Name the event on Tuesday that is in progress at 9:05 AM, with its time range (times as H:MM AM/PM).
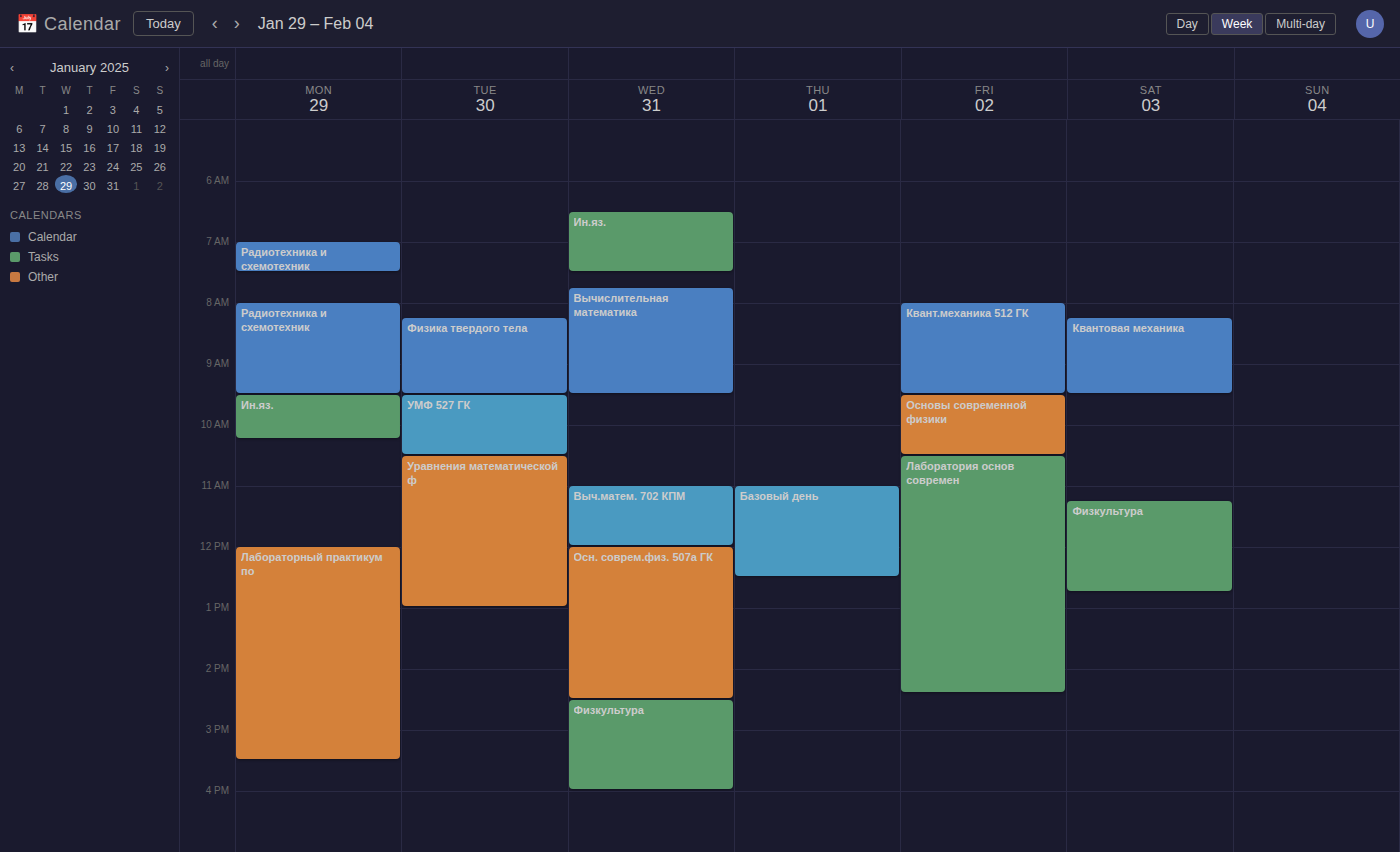
"Физика твердого тела", 8:15 AM to 9:30 AM